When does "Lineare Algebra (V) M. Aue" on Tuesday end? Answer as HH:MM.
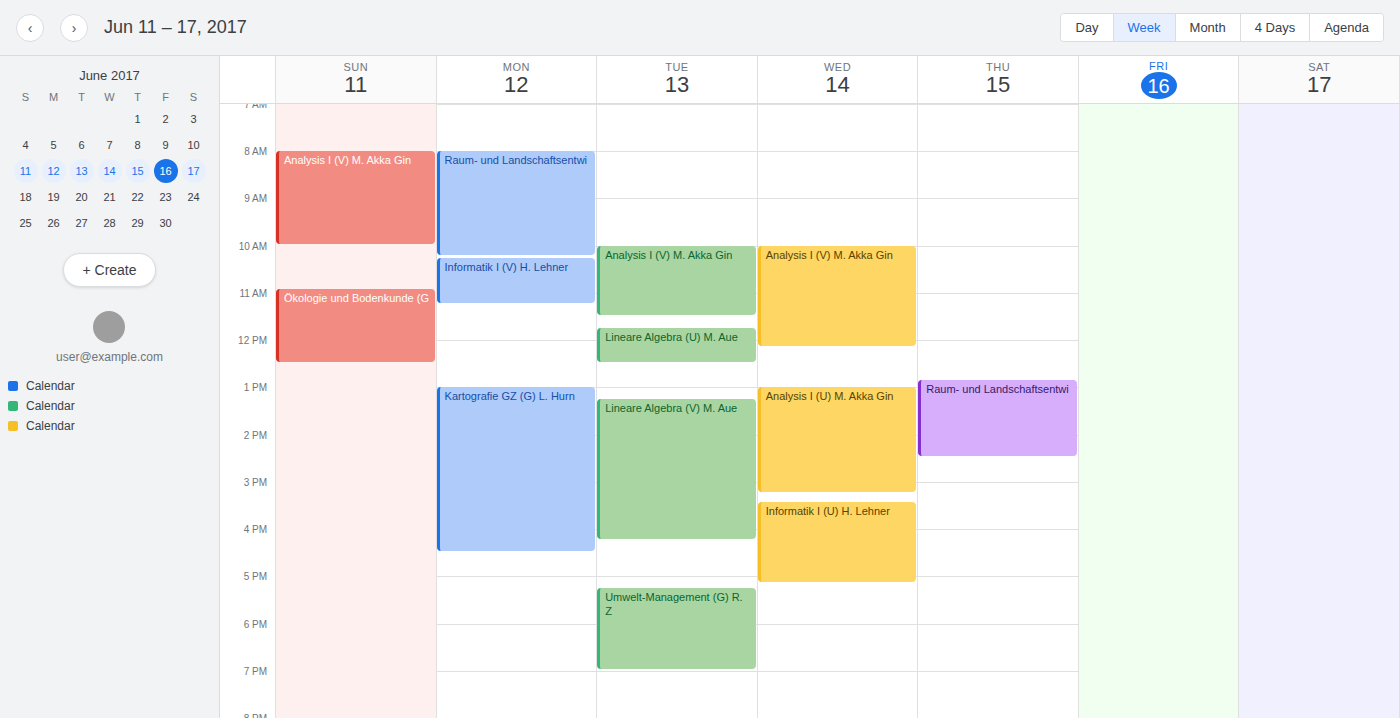
16:15